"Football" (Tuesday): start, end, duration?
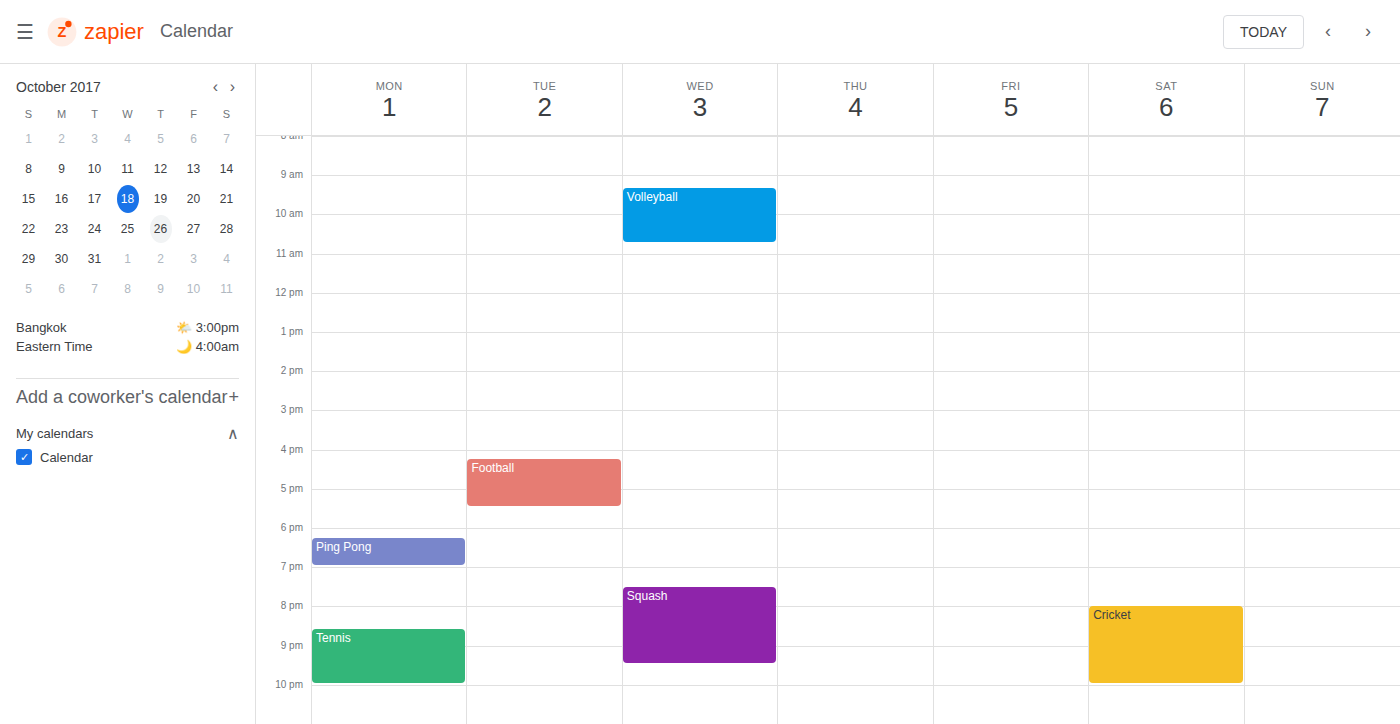
4:15 PM to 5:30 PM, 1 hour 15 minutes